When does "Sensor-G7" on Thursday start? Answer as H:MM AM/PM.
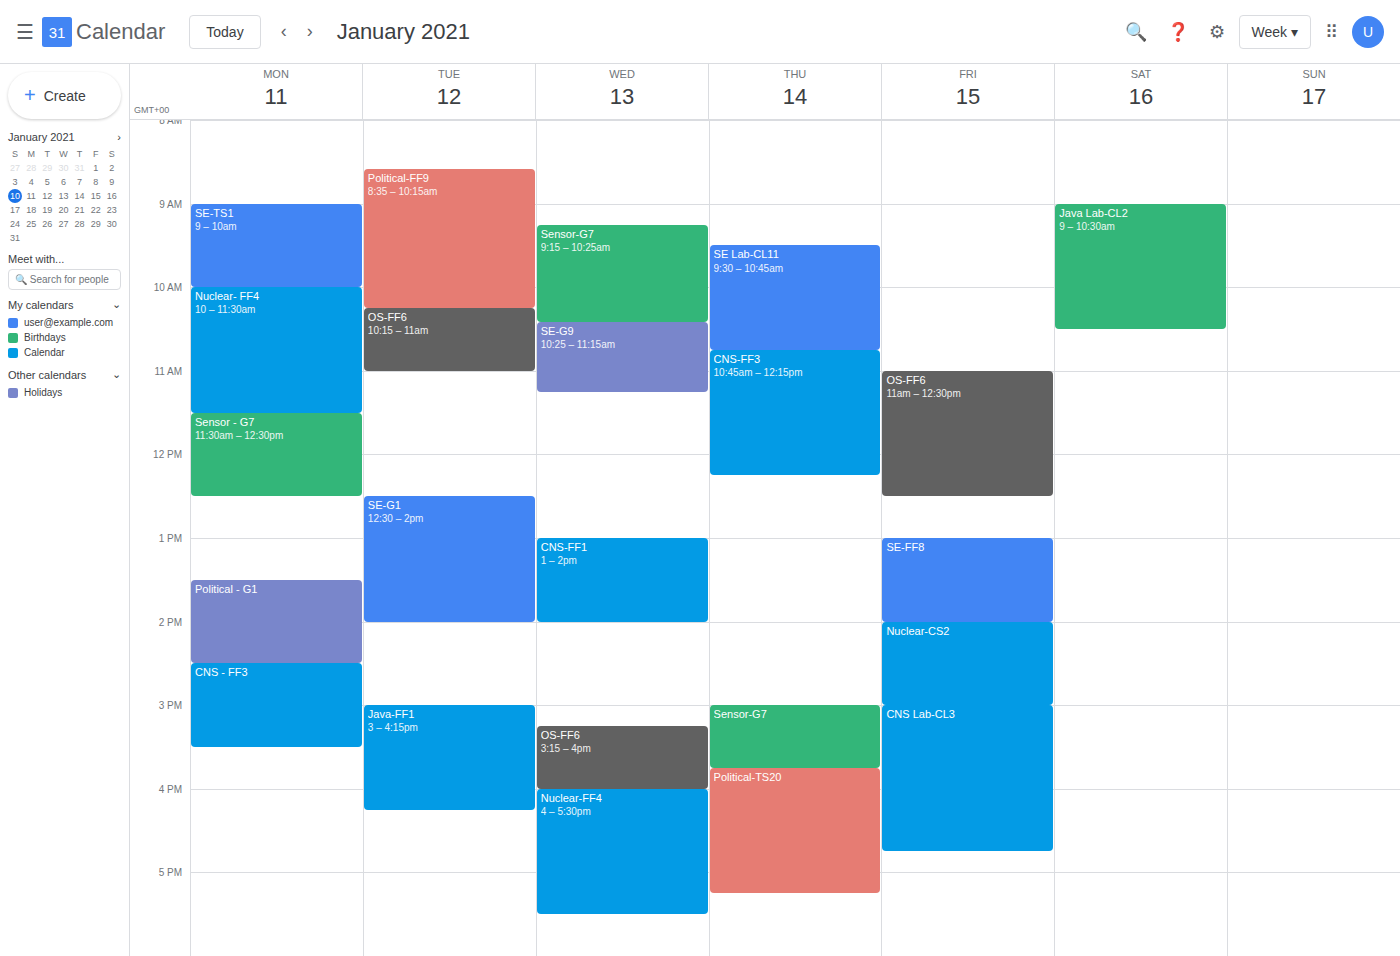
3:00 PM